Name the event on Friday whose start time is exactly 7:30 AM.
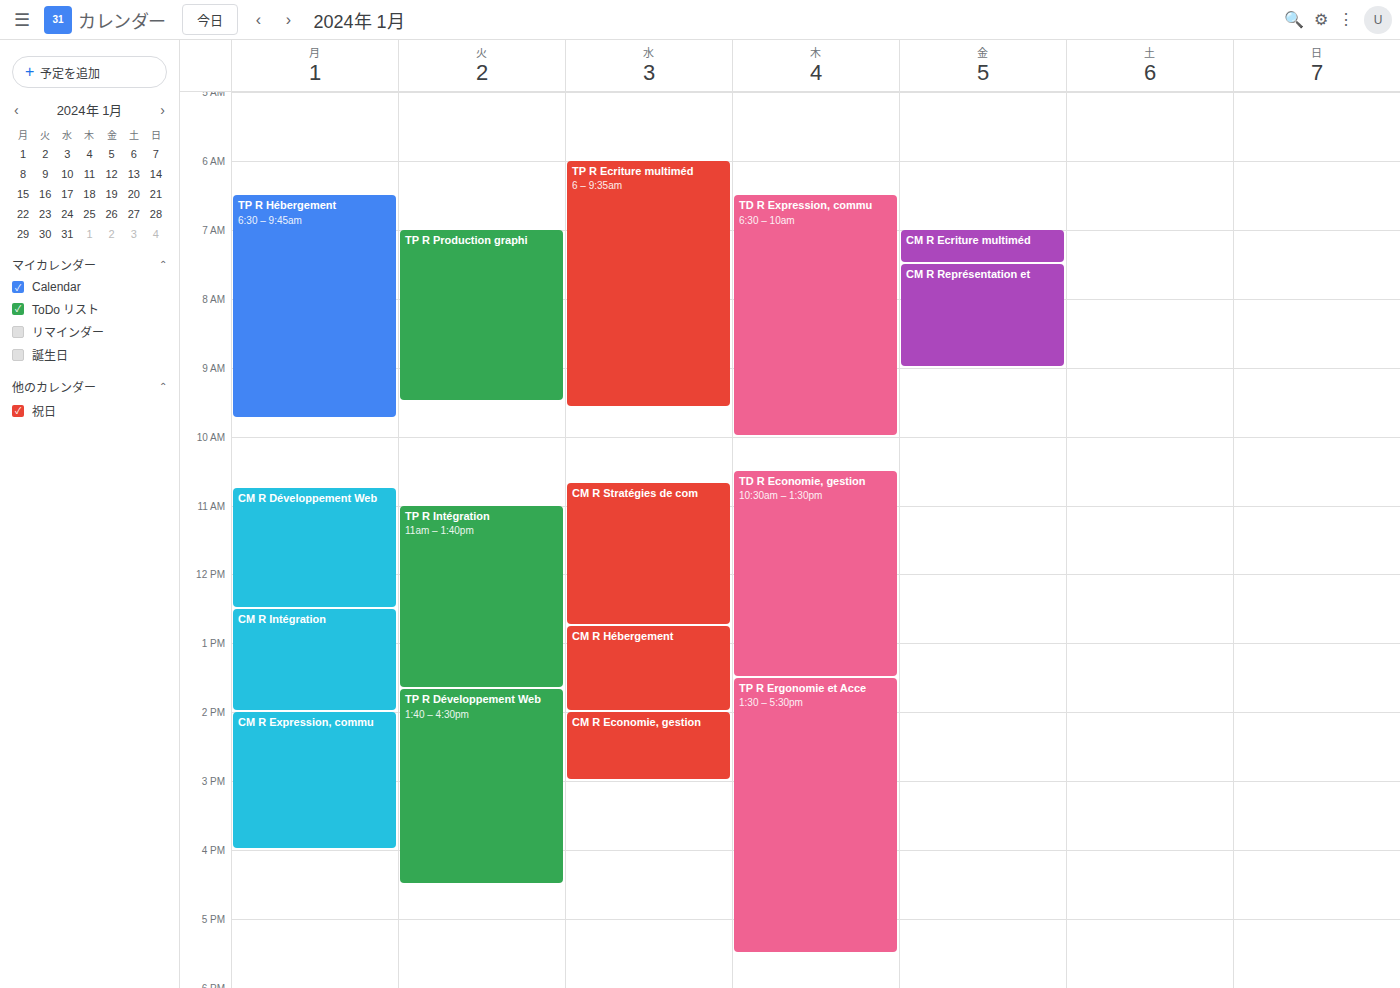
"CM R Représentation et"